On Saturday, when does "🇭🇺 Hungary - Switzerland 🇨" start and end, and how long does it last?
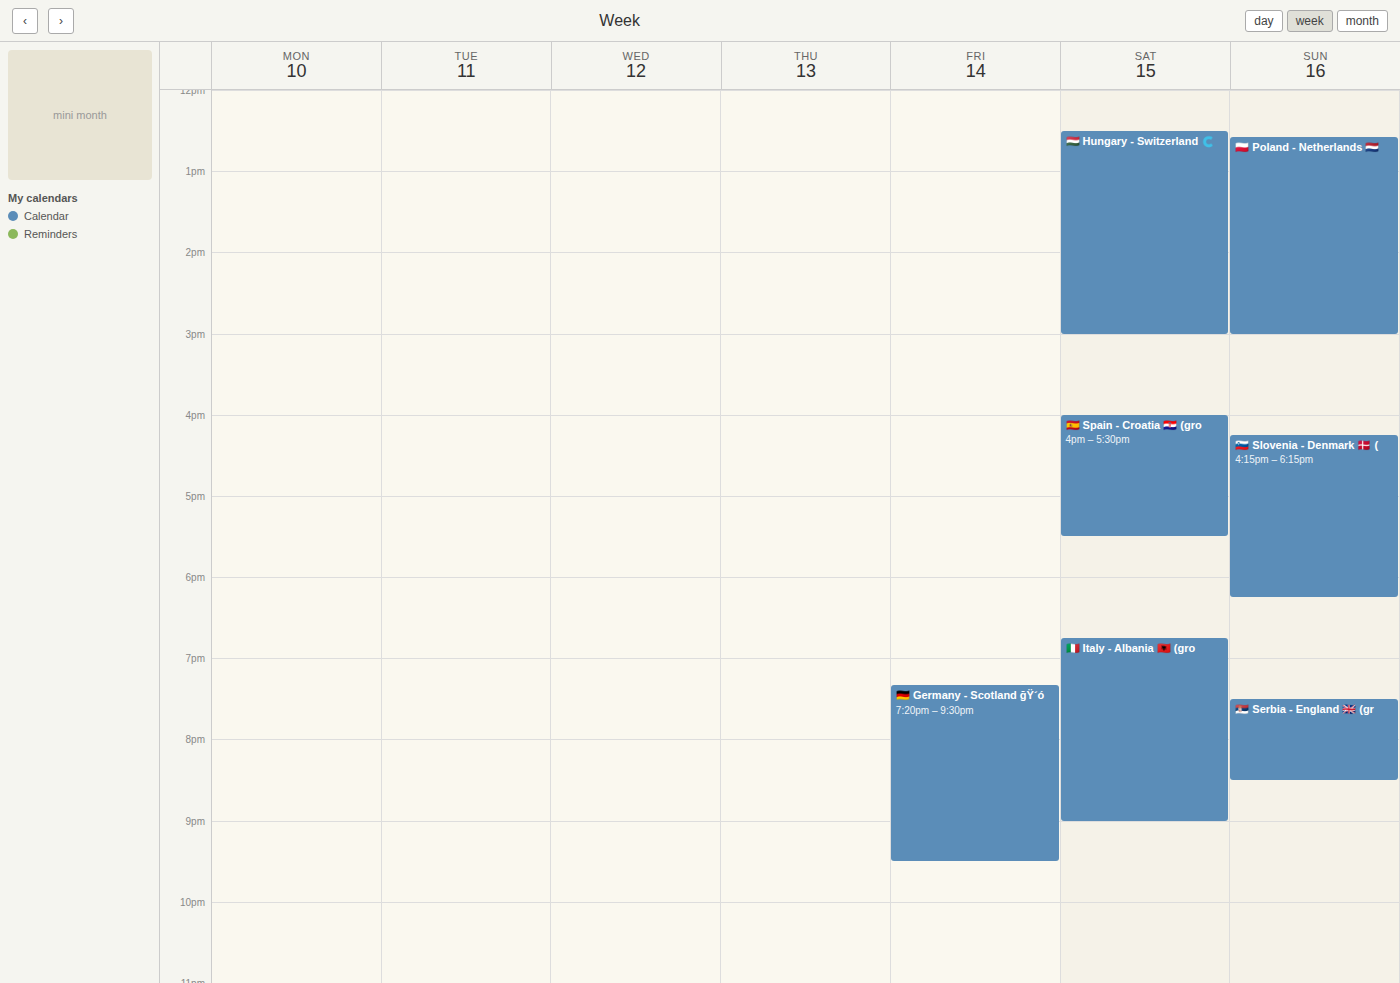
12:30 PM to 3:00 PM, 2 hours 30 minutes